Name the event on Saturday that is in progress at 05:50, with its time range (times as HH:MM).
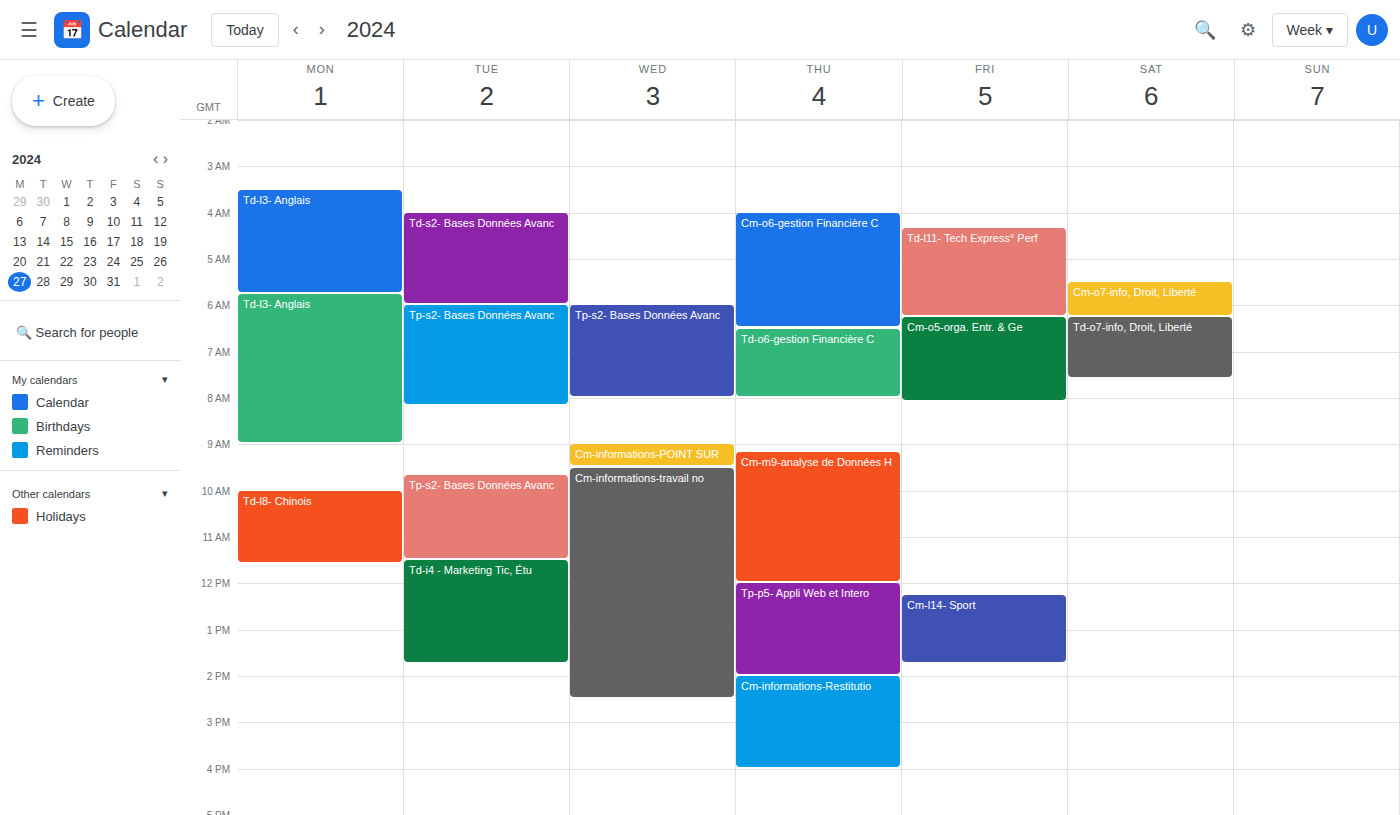
"Cm-o7-info, Droit, Liberté", 05:30 to 06:15